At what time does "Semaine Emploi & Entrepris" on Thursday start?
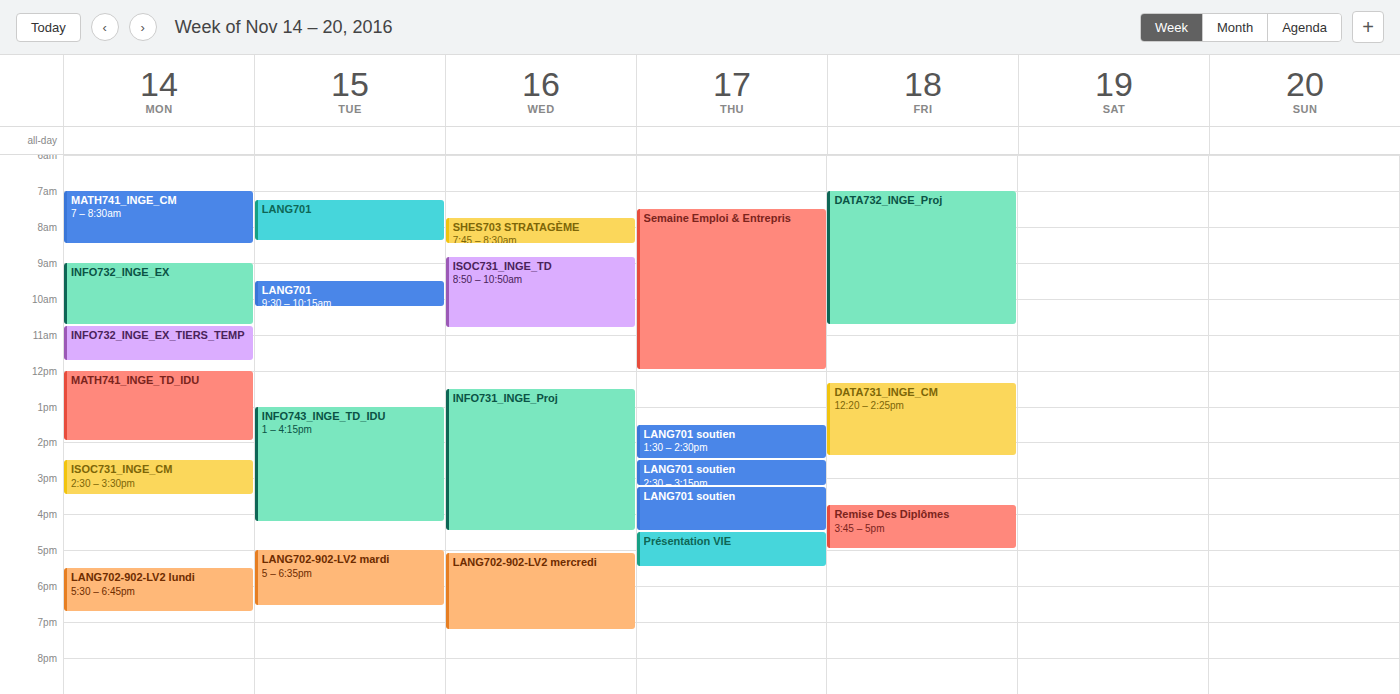
07:30